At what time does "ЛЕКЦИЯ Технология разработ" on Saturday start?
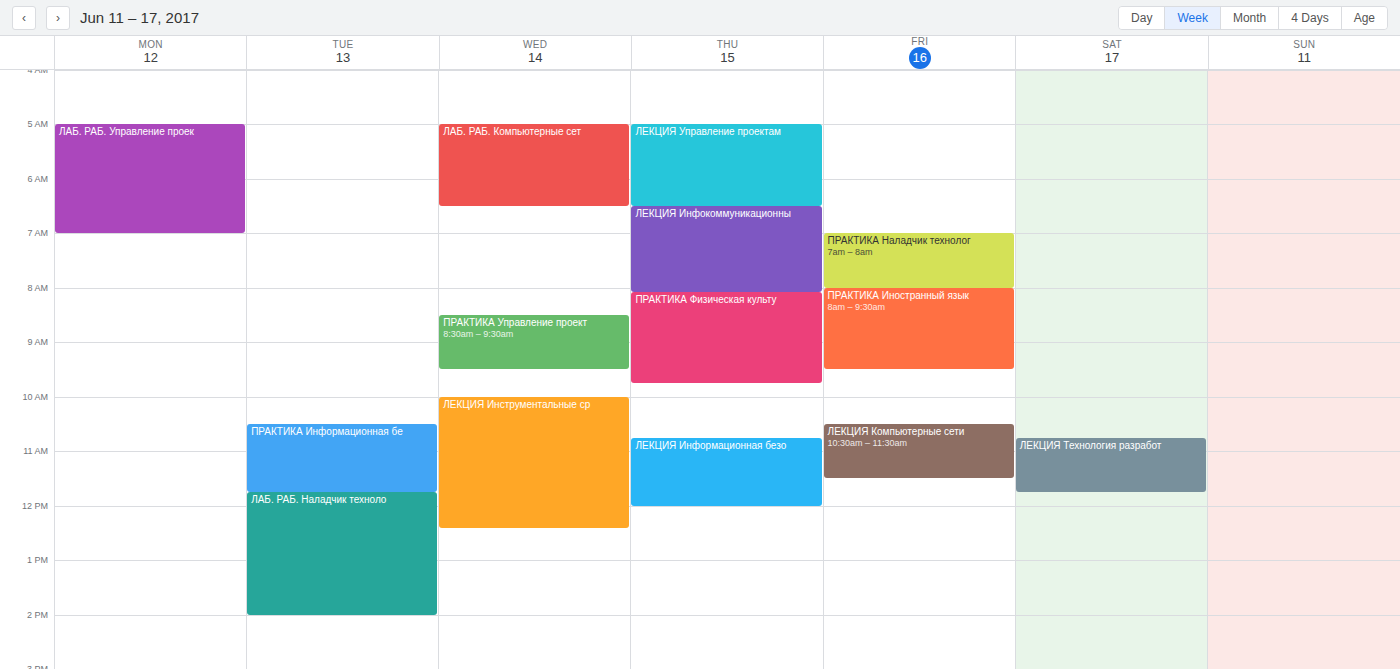
10:45